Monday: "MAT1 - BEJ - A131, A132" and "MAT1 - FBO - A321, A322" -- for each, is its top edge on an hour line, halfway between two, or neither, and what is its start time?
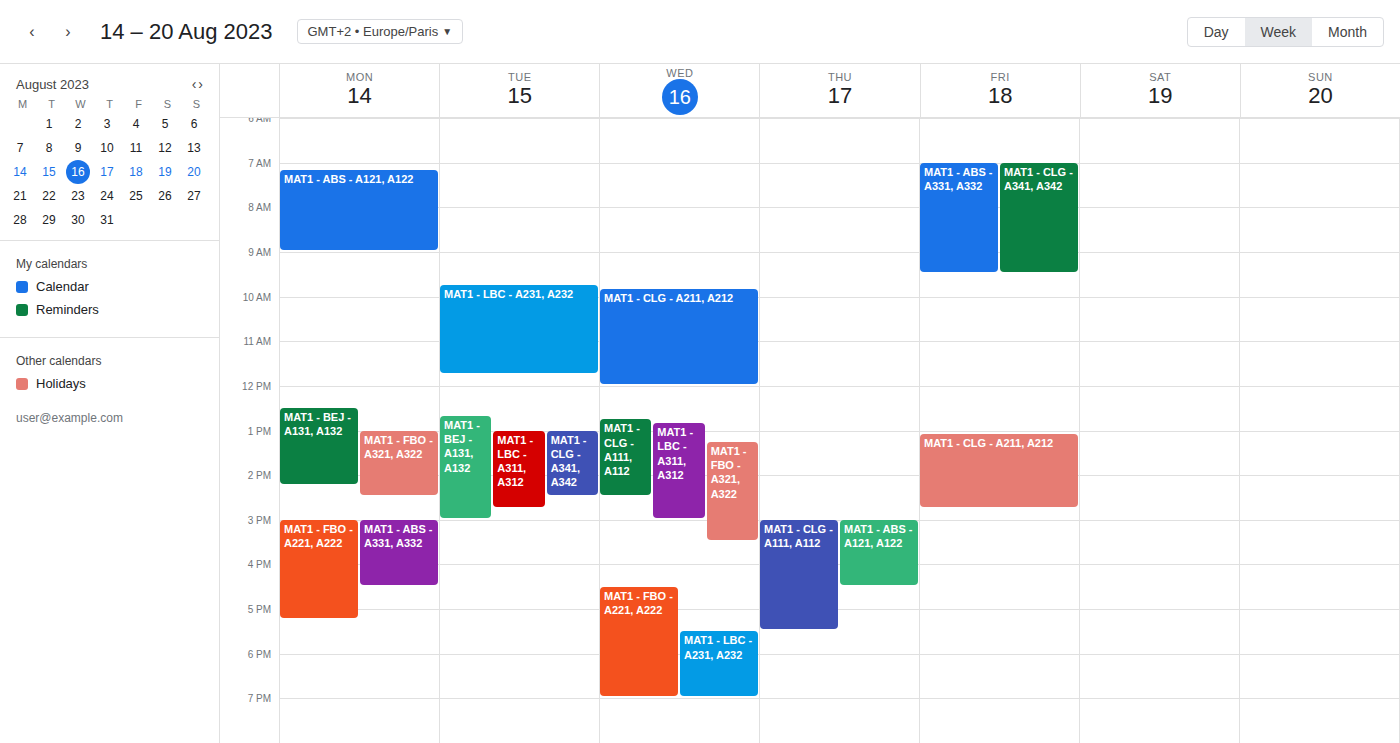
"MAT1 - BEJ - A131, A132": 12:30 PM, halfway between the 12 PM and 1 PM lines. "MAT1 - FBO - A321, A322": 1:00 PM, exactly on the 1 PM line.